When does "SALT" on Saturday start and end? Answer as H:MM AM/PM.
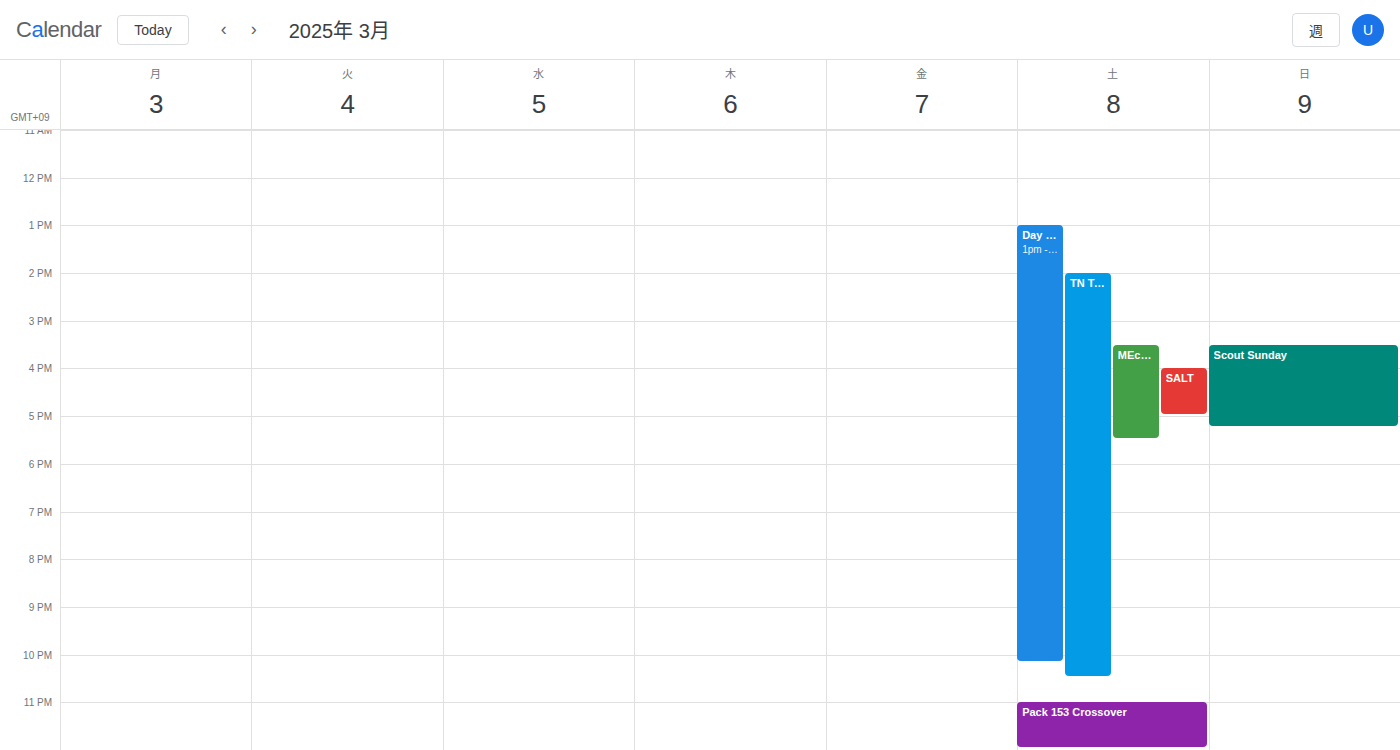
4:00 PM to 5:00 PM